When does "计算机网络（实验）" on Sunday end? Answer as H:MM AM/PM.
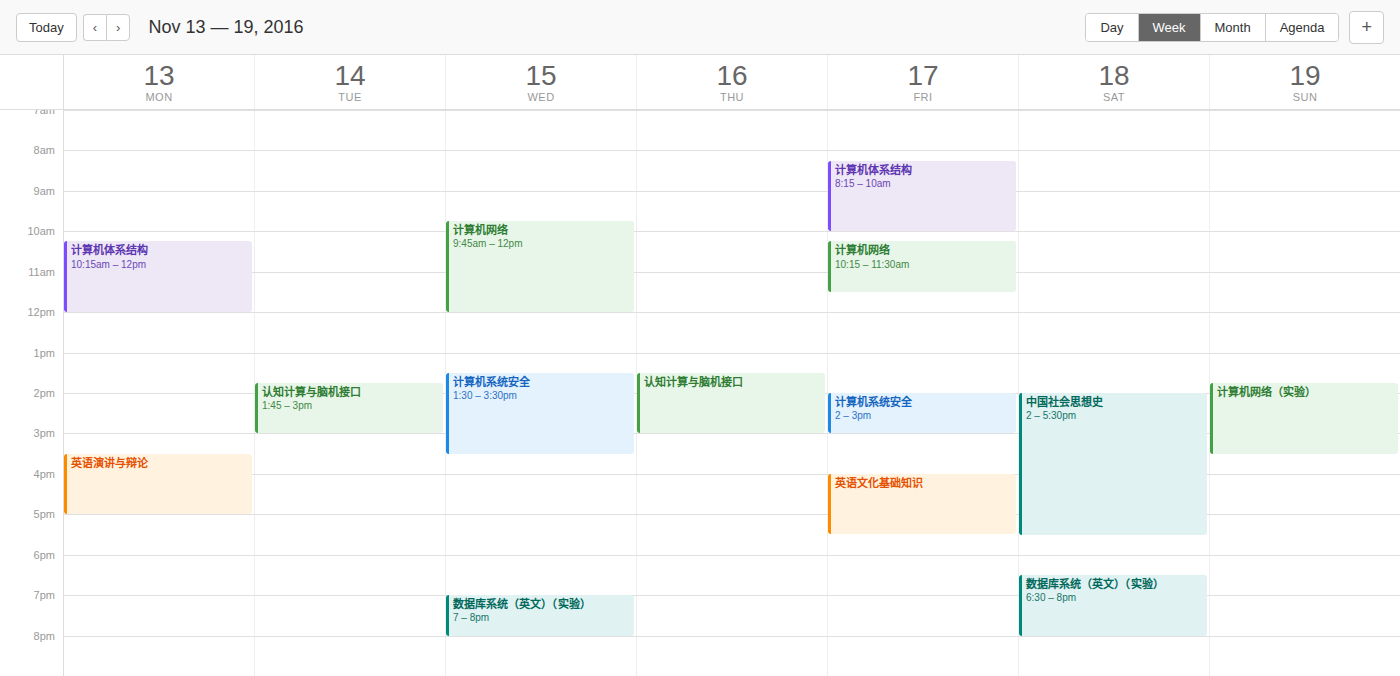
3:30 PM